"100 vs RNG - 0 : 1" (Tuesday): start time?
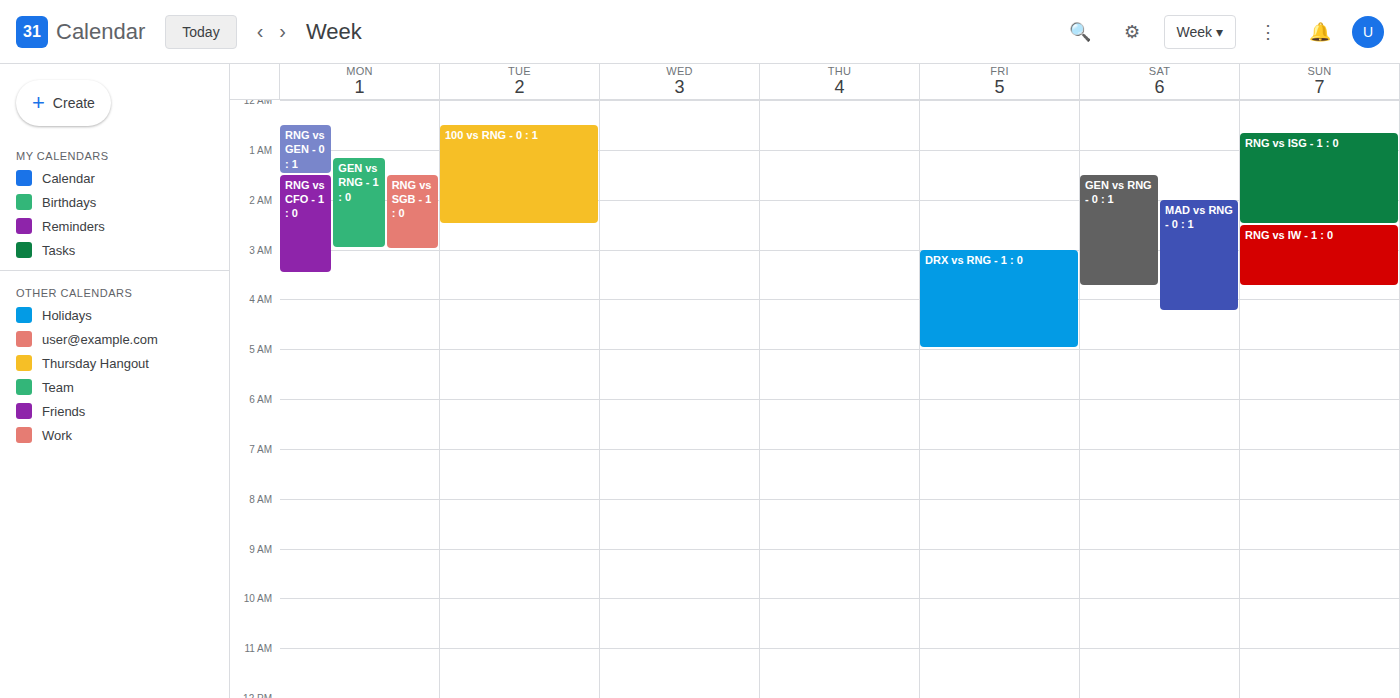
12:30 AM